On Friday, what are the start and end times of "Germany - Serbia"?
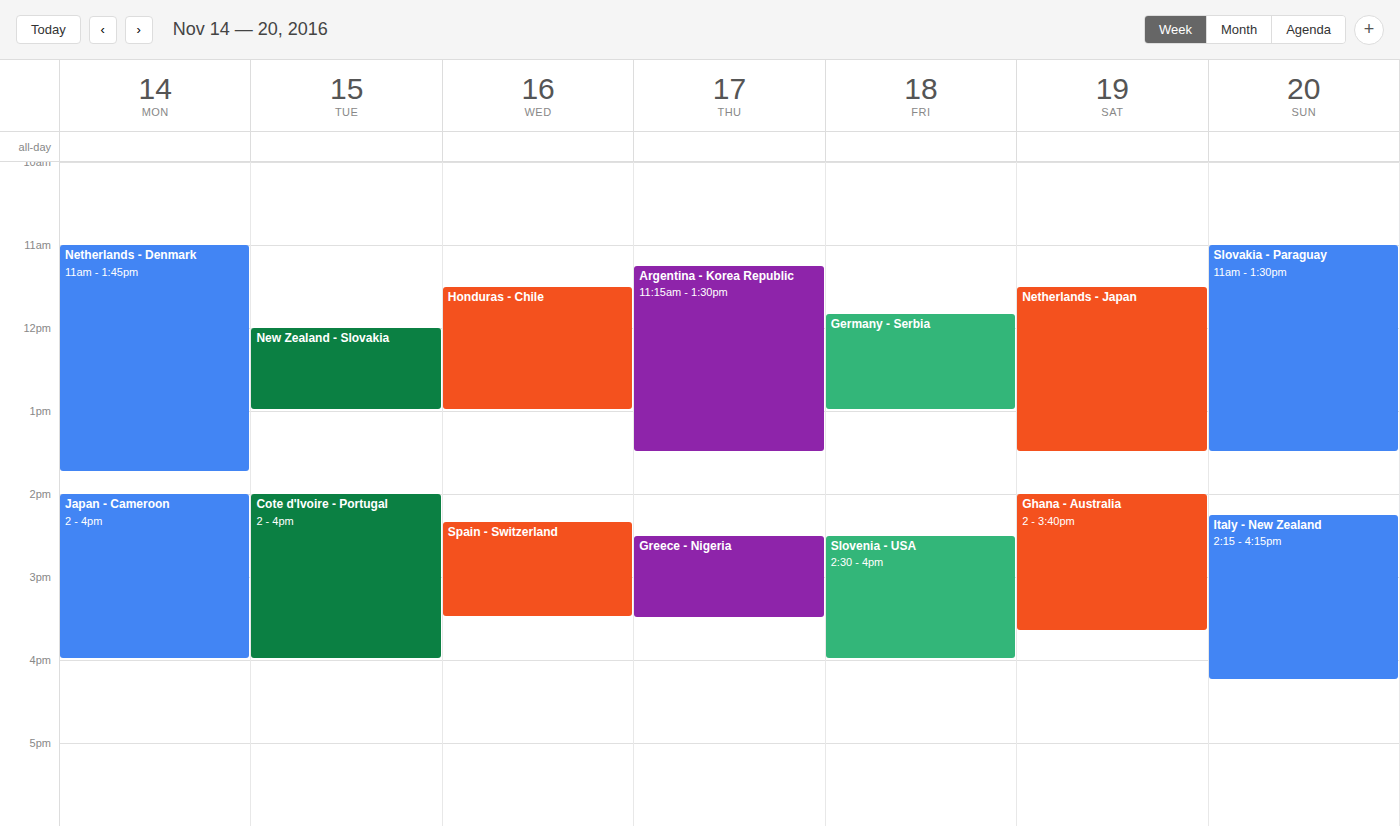
11:50 AM to 1:00 PM